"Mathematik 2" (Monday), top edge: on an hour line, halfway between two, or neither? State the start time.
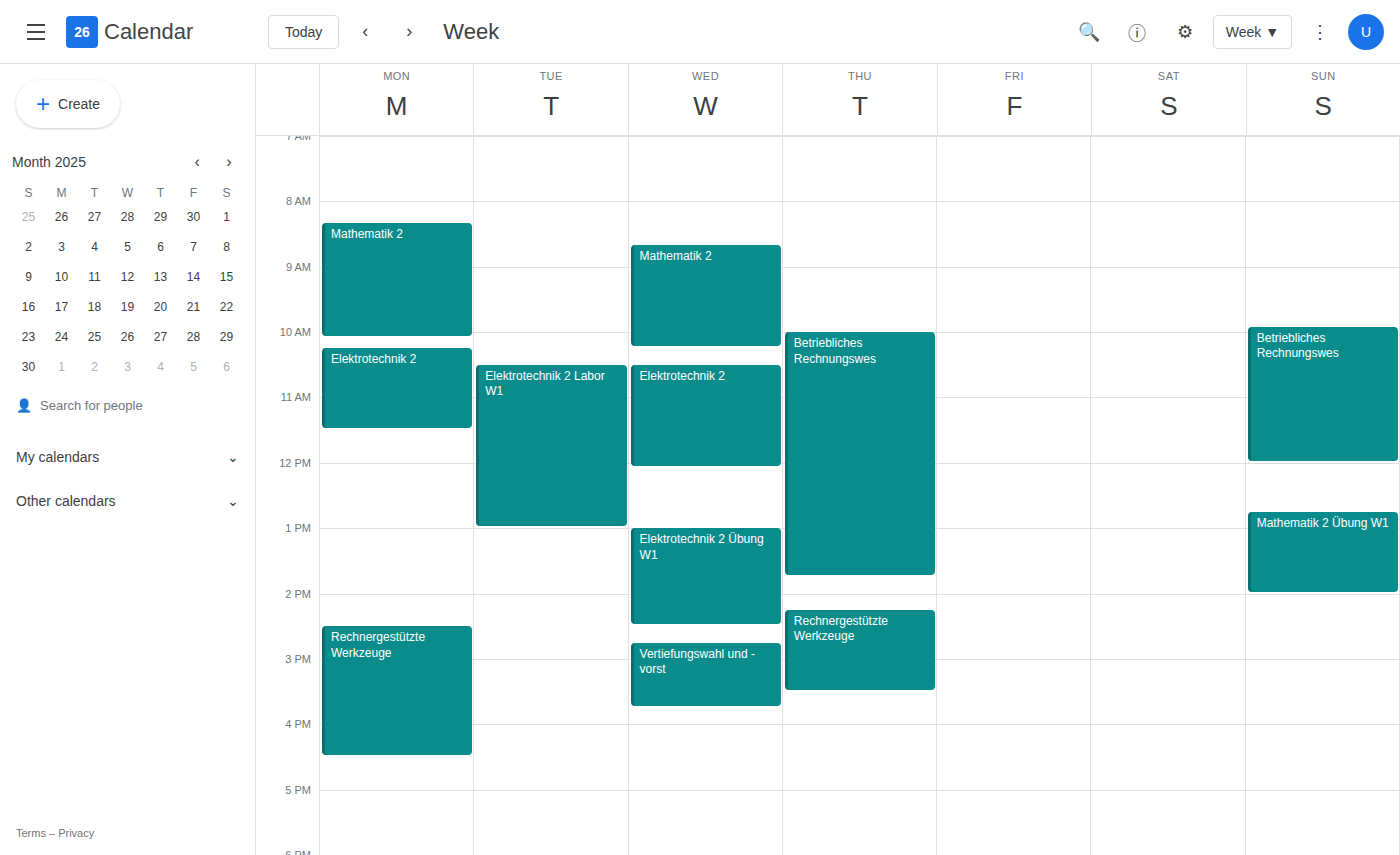
08:20 -- neither: 20 minutes below the 08:00 line and 40 minutes above the 09:00 line.